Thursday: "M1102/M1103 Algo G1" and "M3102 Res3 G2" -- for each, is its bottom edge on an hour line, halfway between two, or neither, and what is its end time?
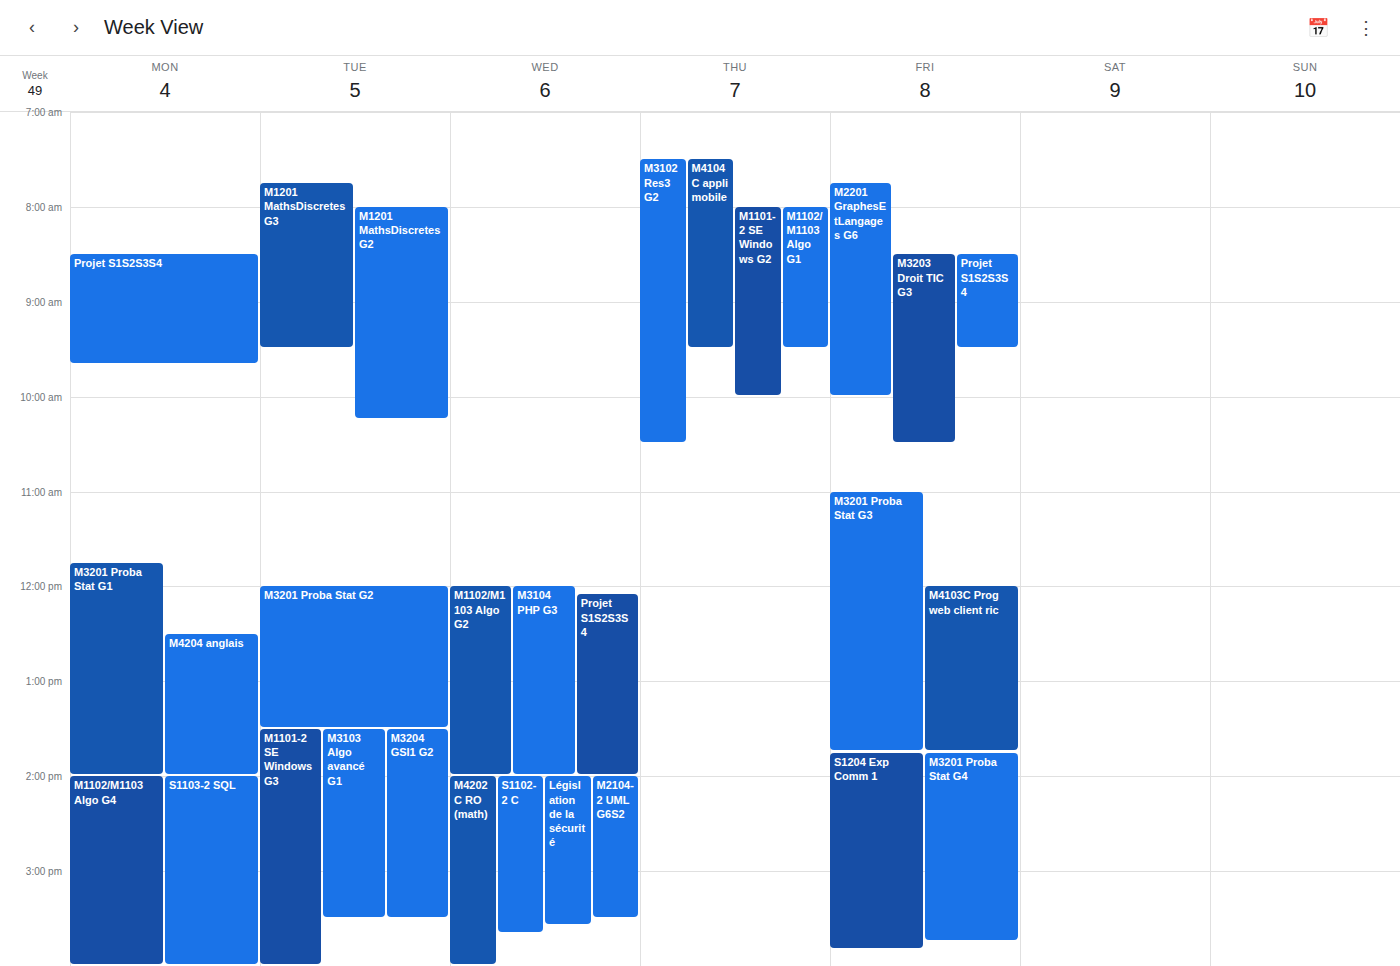
"M1102/M1103 Algo G1": 9:30 AM, halfway between the 9 AM and 10 AM lines. "M3102 Res3 G2": 10:30 AM, halfway between the 10 AM and 11 AM lines.